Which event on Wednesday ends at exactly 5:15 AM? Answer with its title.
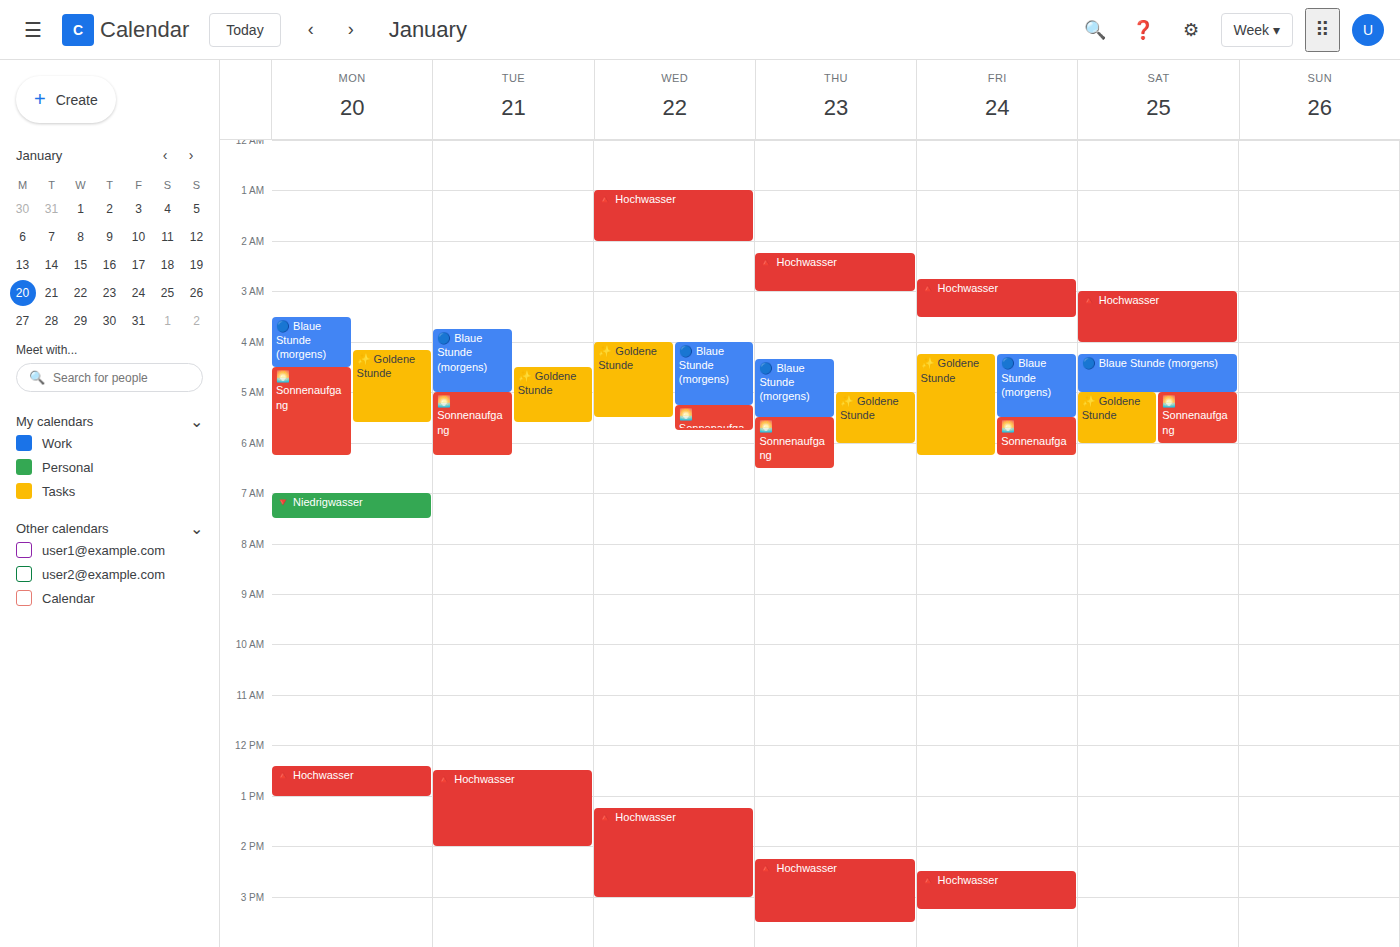
"🔵 Blaue Stunde (morgens)"